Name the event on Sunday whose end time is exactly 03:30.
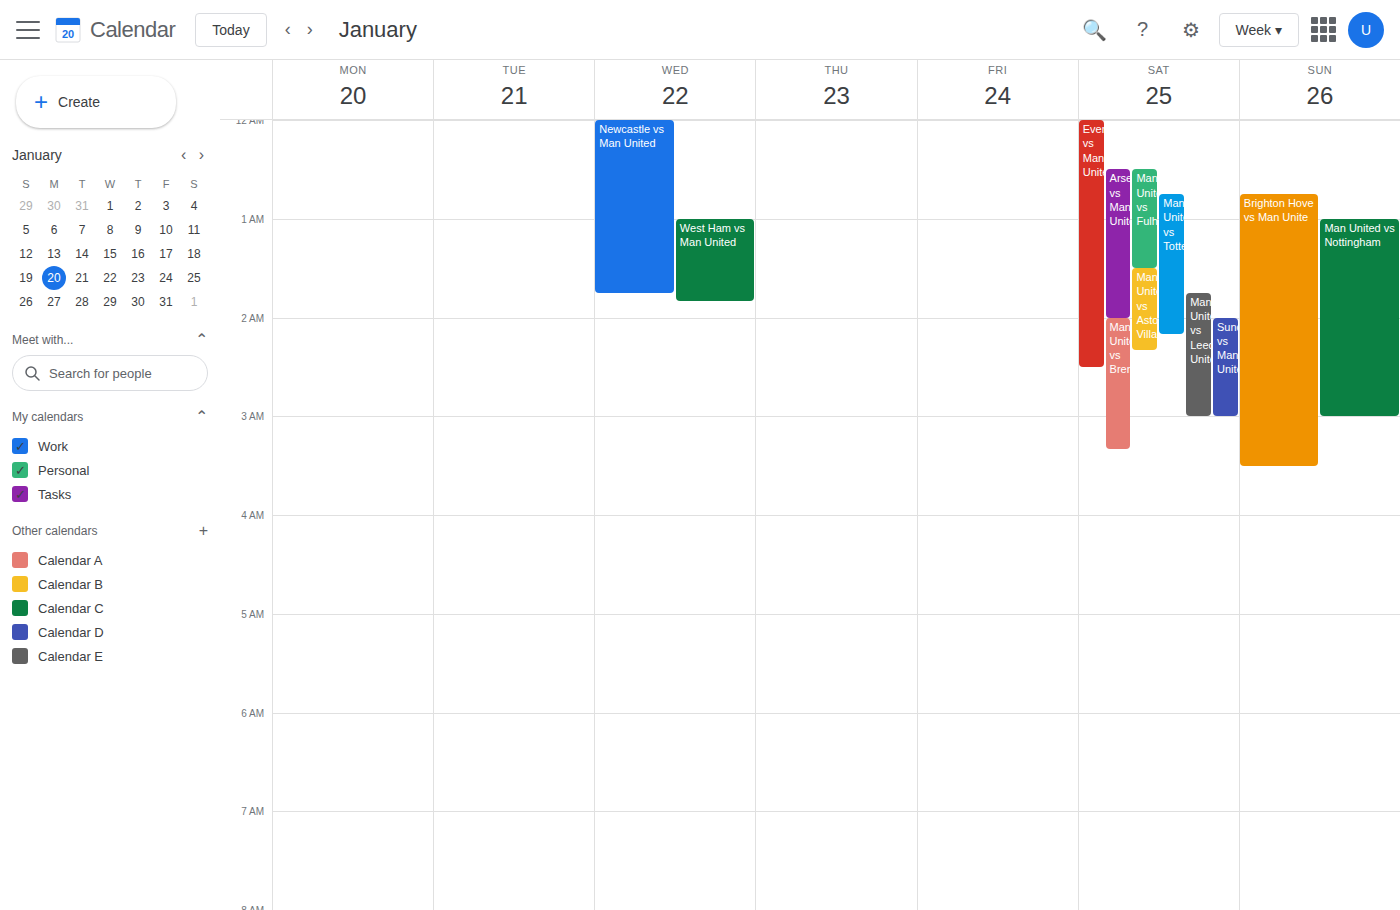
"Brighton Hove vs Man Unite"